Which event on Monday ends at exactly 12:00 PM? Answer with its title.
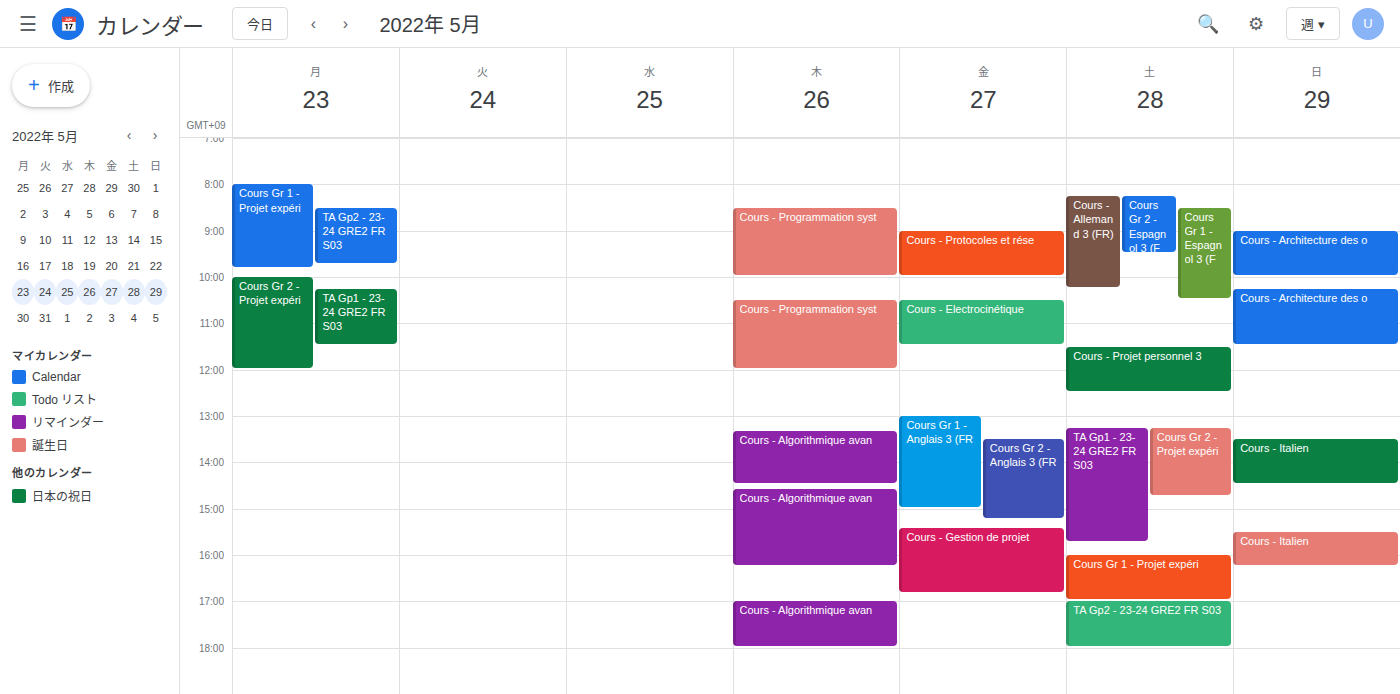
"Cours Gr 2 - Projet expéri"